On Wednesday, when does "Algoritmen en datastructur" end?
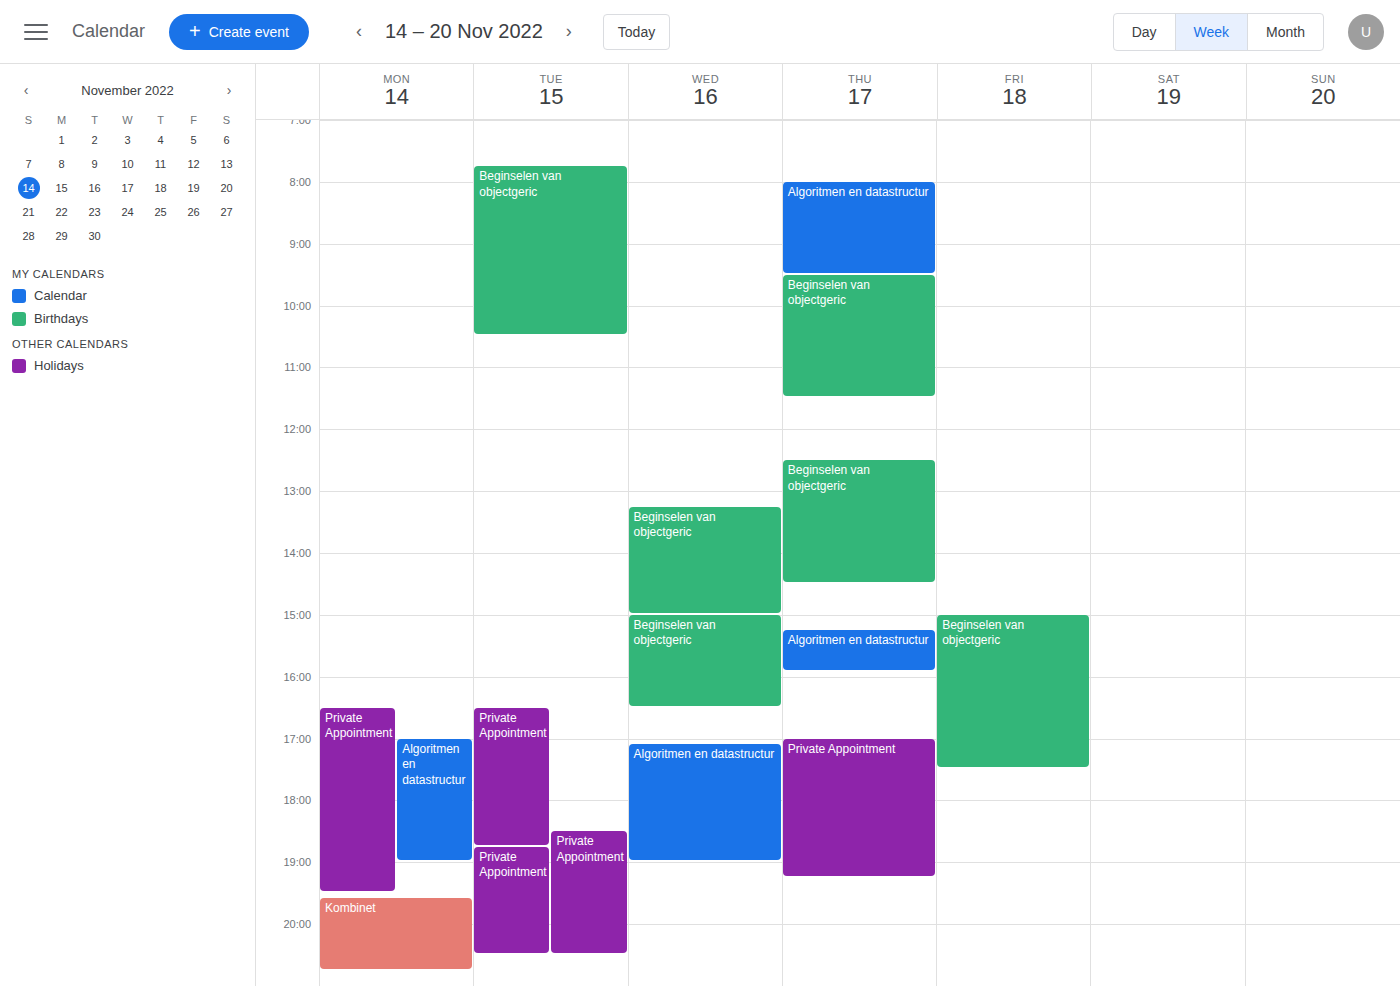
7:00 PM